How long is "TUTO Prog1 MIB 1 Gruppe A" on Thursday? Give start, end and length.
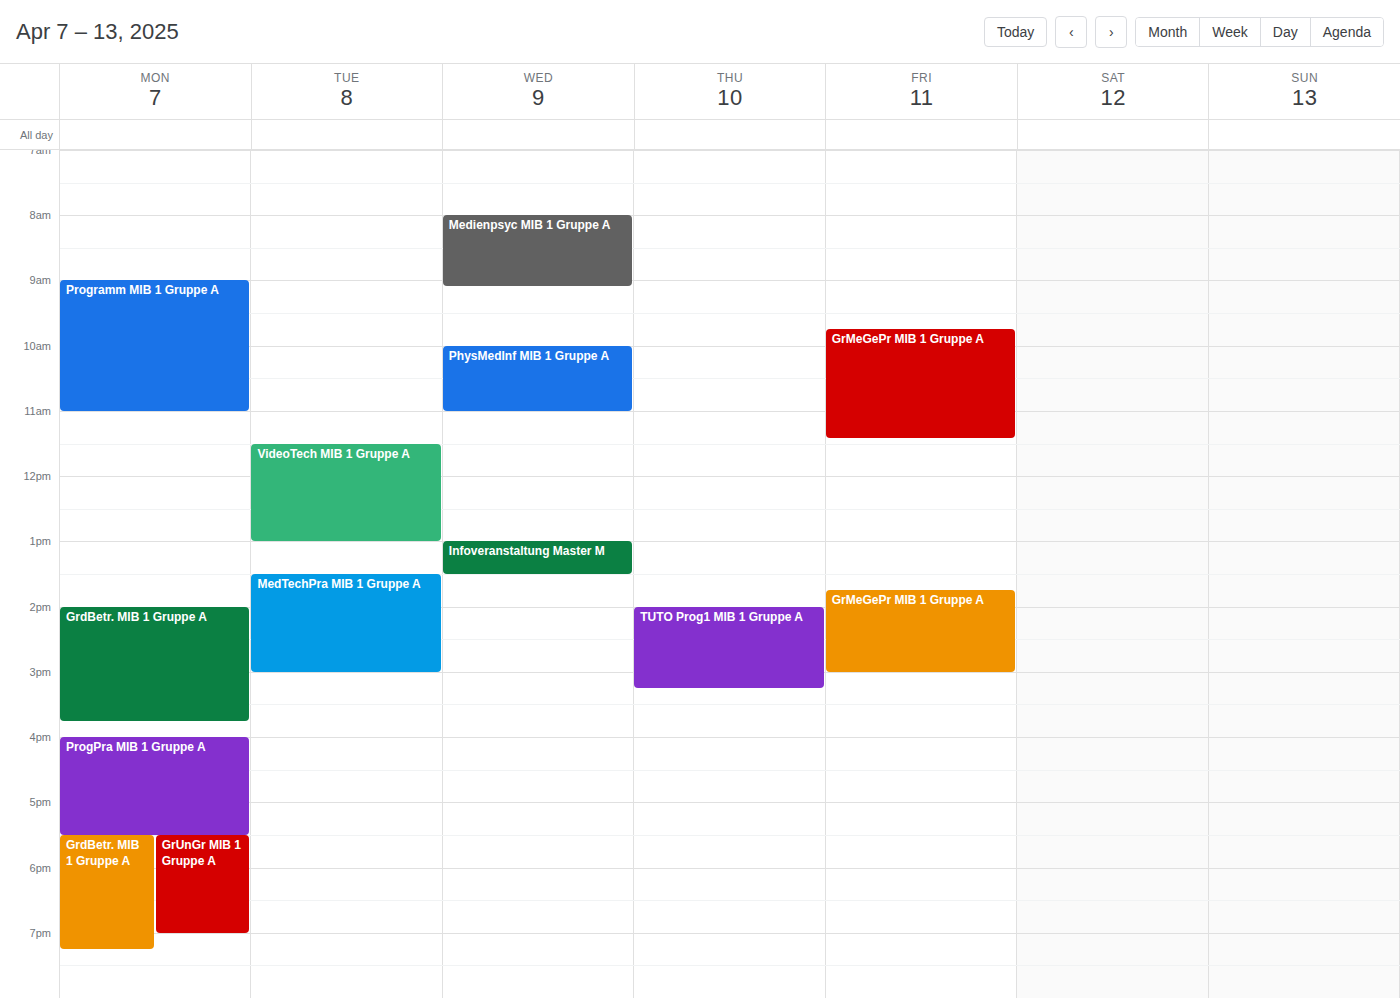
2:00 PM to 3:15 PM, 1 hour 15 minutes